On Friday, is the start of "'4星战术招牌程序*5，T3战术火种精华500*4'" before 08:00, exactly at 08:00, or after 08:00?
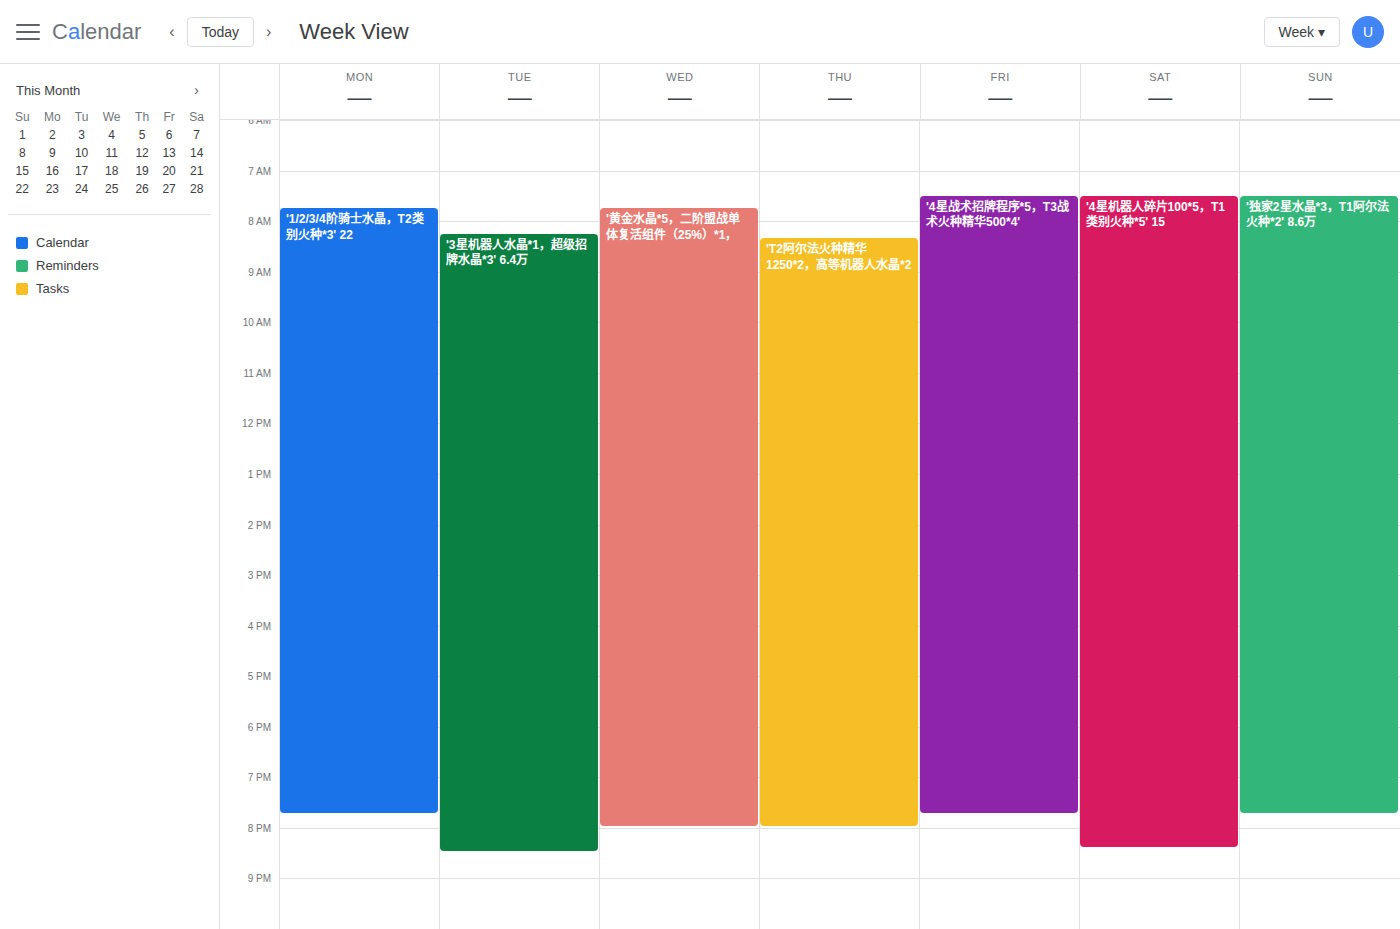
07:30 -- before 08:00, 30 minutes above the 08:00 line.